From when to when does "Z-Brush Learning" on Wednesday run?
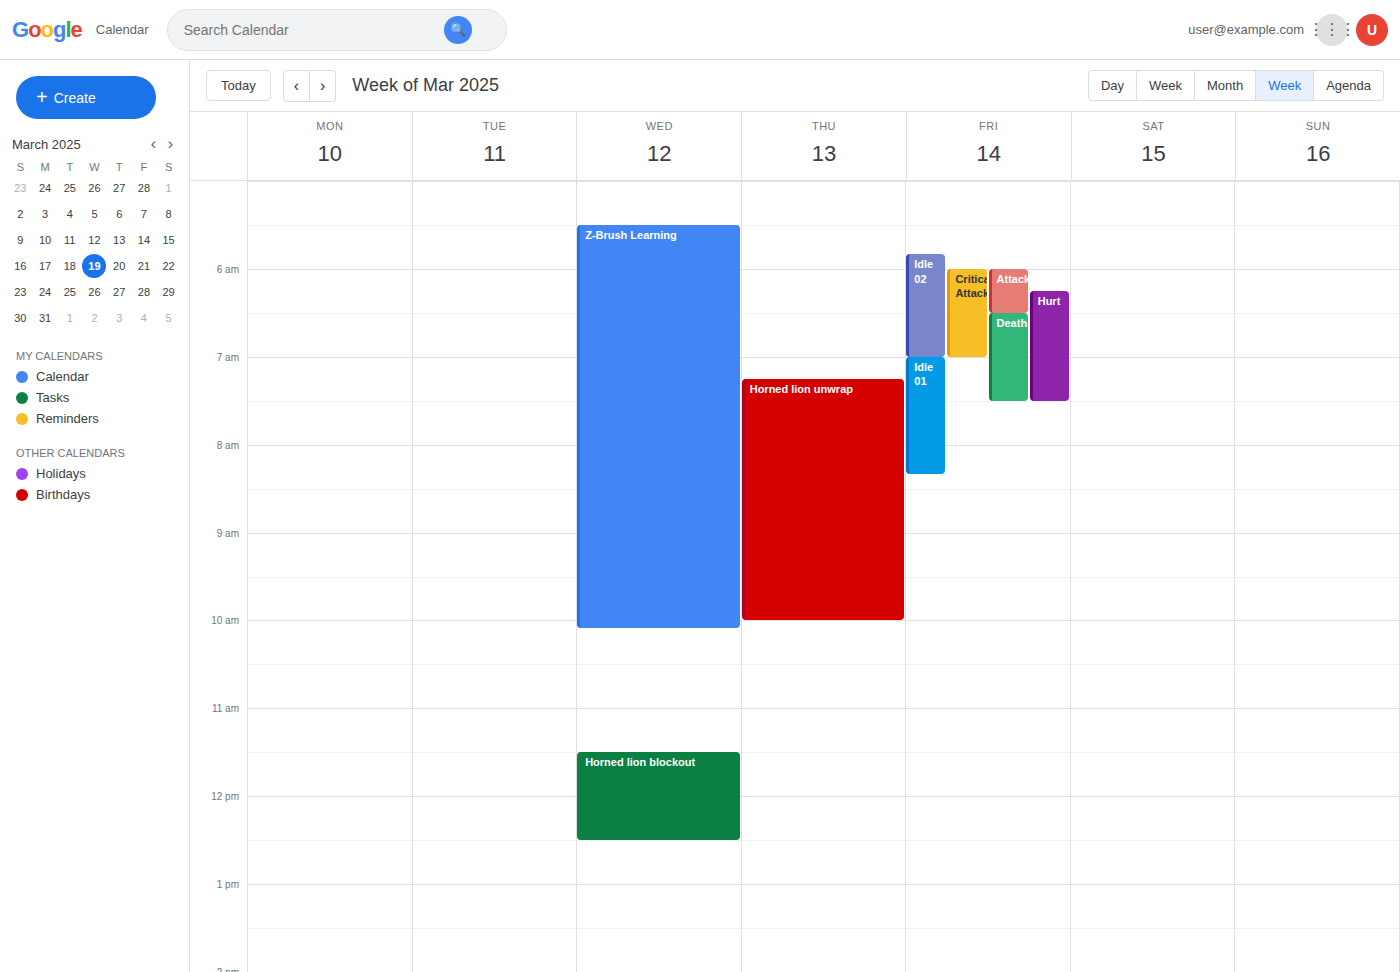
5:30 AM to 10:05 AM